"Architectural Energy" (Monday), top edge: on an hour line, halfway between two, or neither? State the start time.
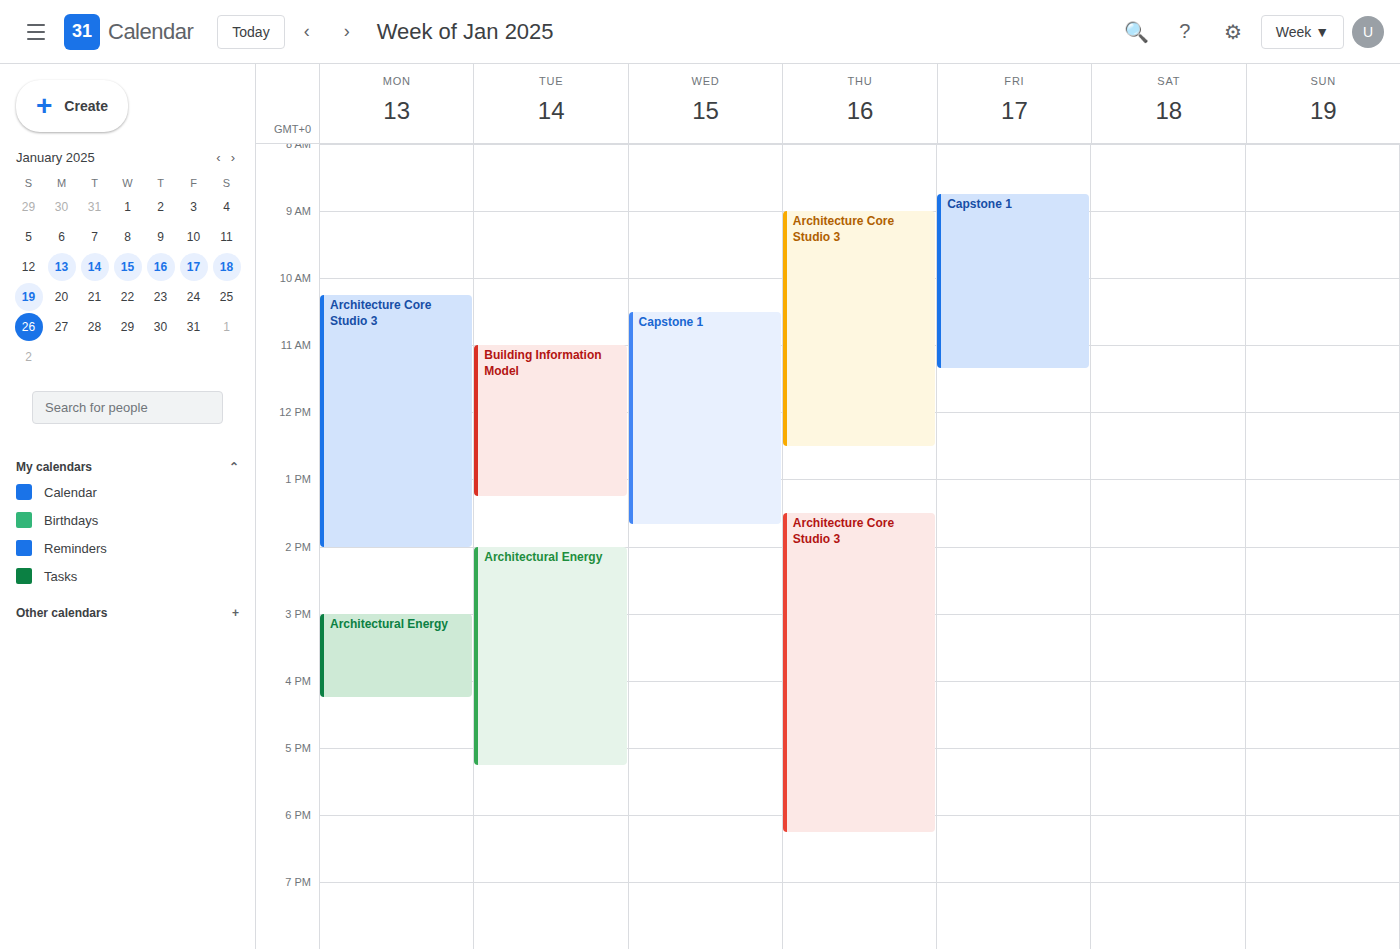
3:00 PM -- exactly on the 3 PM line.